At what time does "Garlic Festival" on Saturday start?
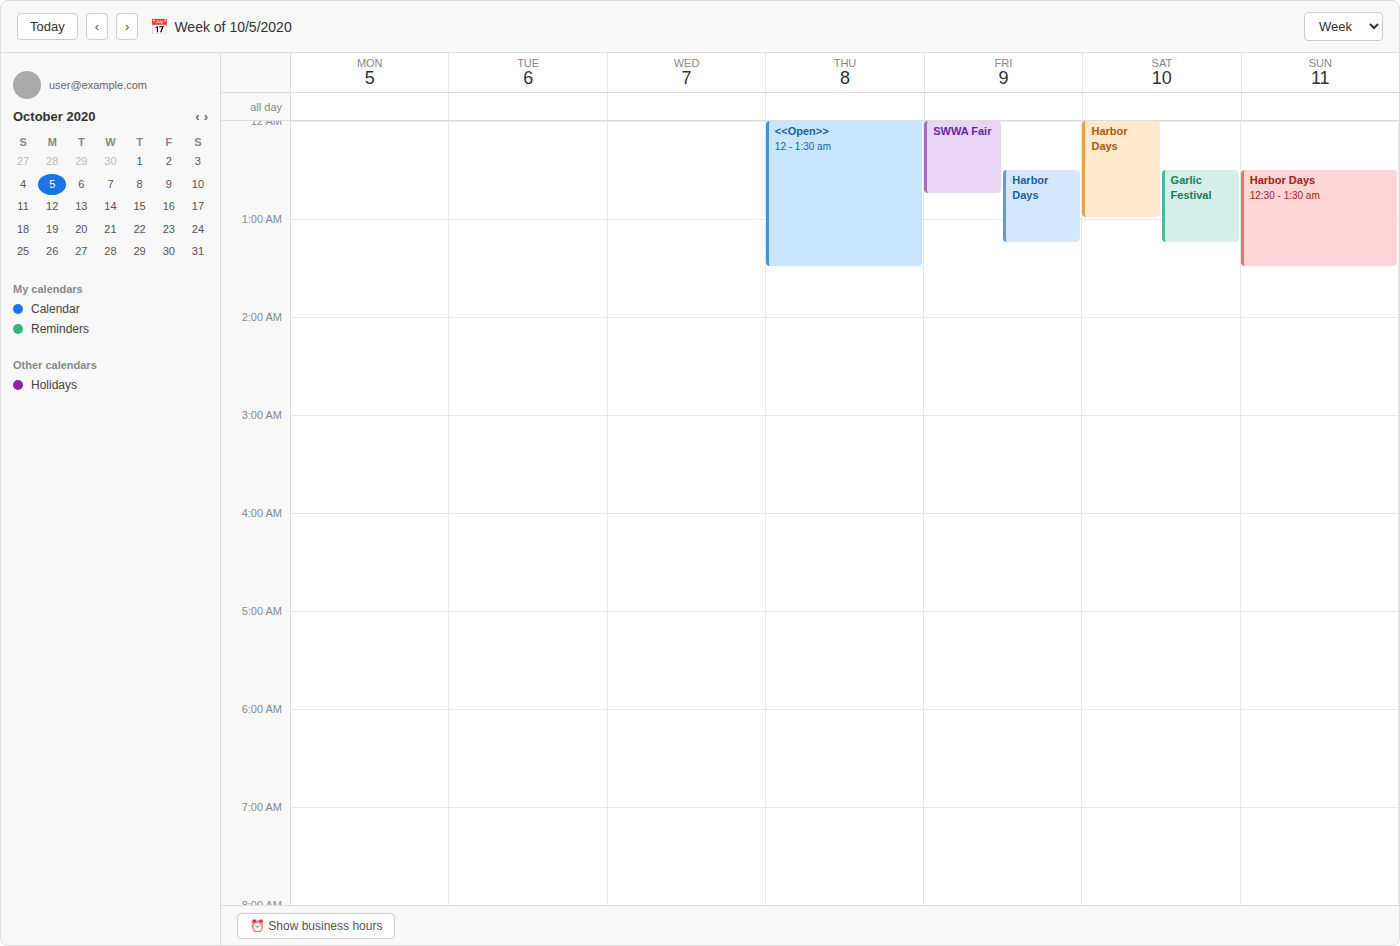
12:30 AM